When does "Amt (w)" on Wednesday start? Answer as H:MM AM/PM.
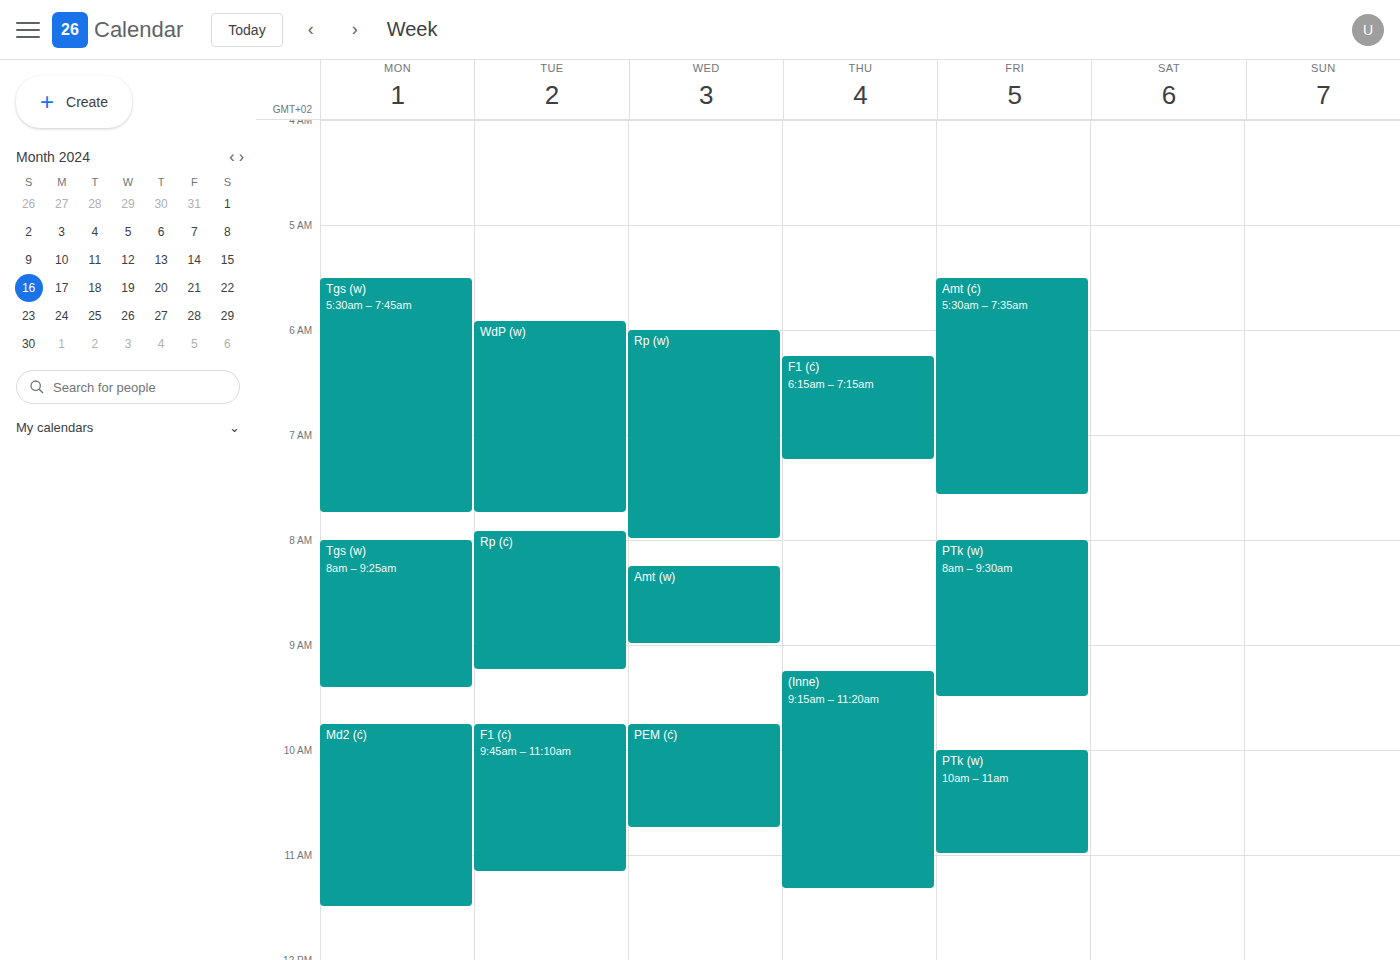
8:15 AM